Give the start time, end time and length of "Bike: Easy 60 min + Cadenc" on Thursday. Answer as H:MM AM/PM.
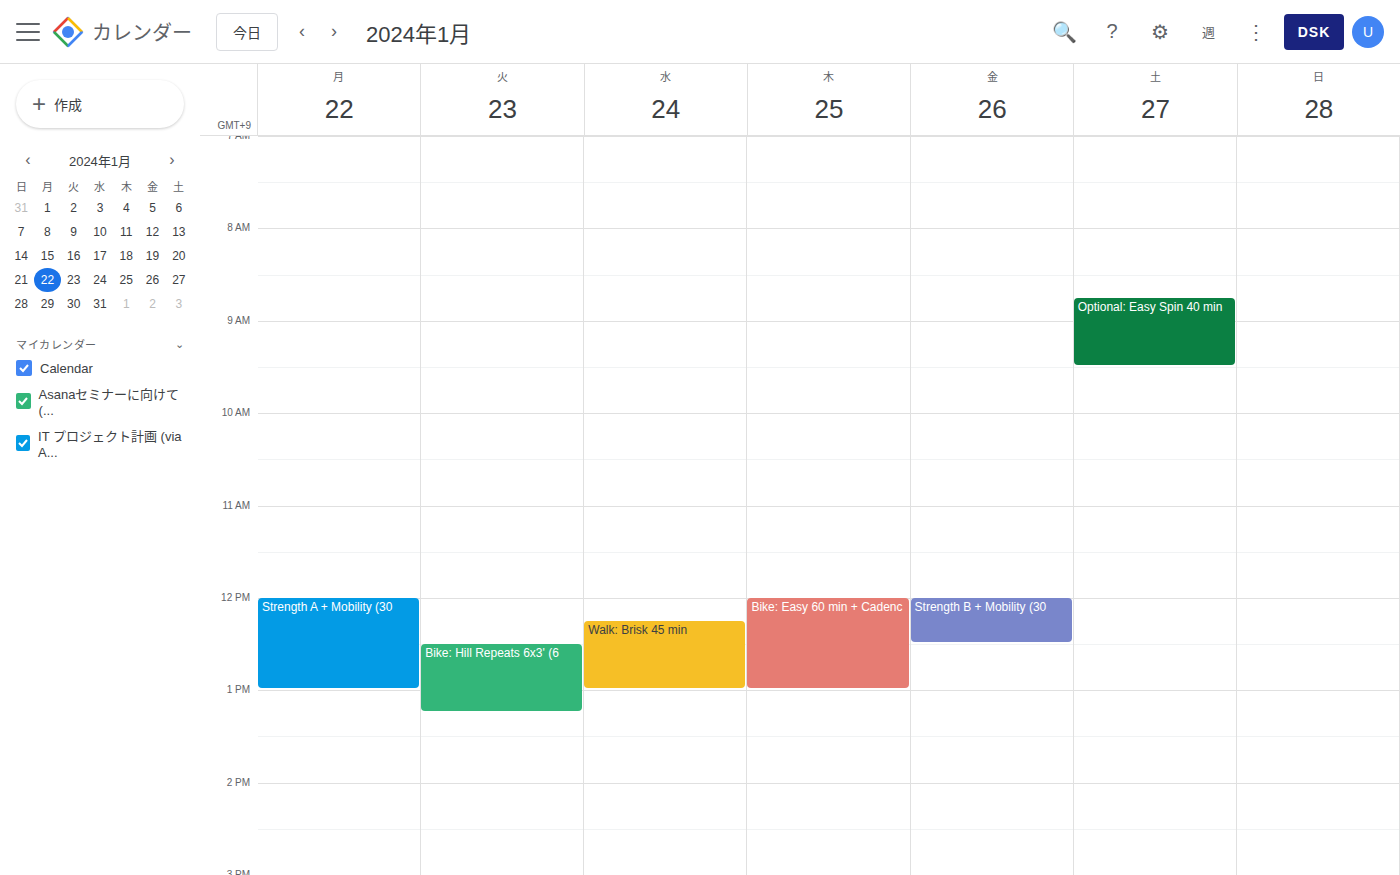
12:00 PM to 1:00 PM, 1 hour